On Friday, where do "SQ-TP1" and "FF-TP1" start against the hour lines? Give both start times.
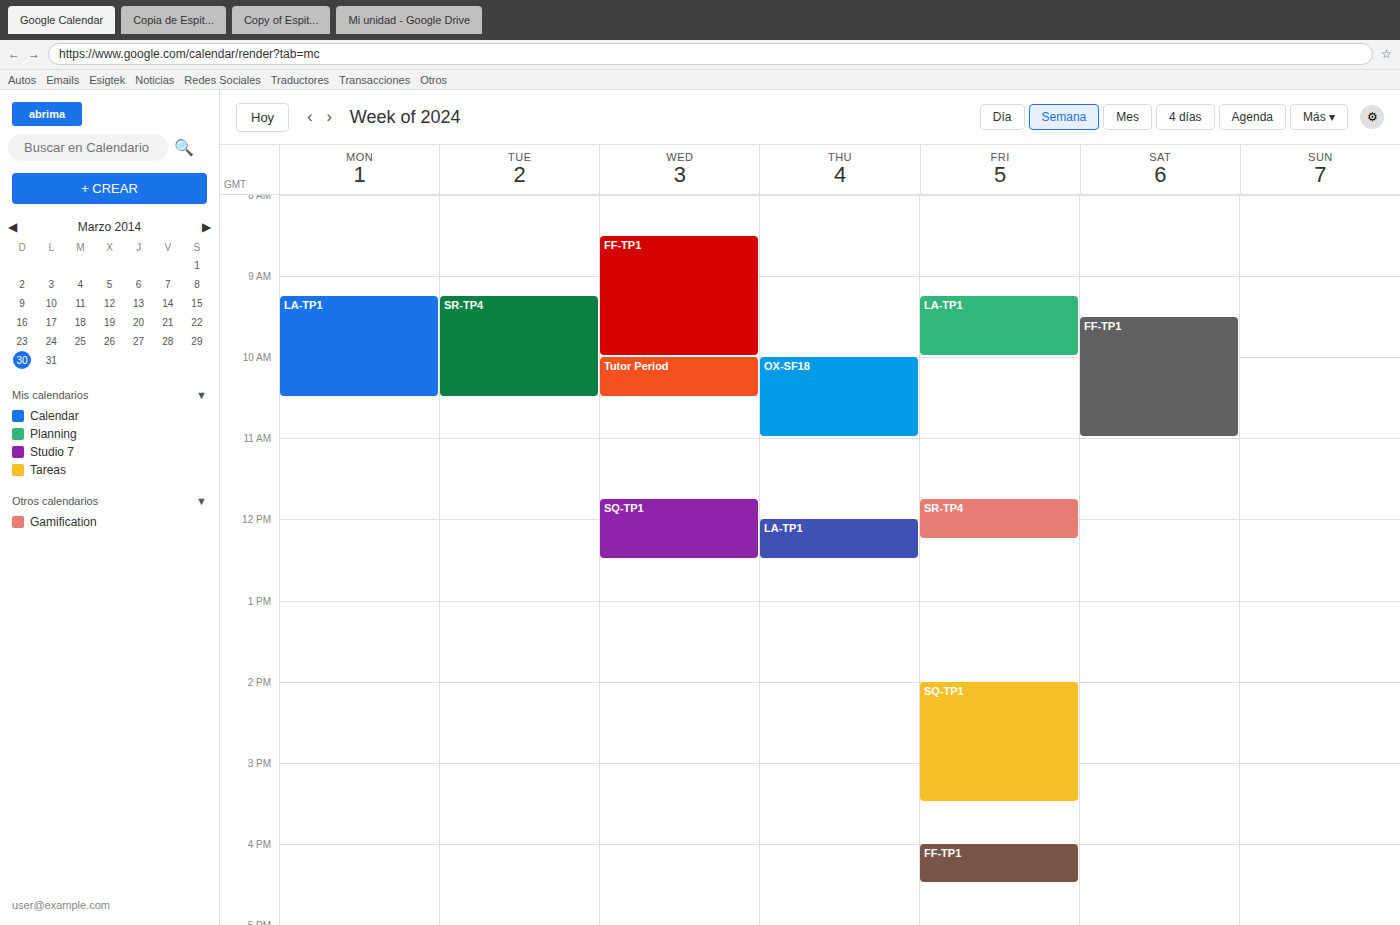
"SQ-TP1": 2:00 PM, exactly on the 2 PM line. "FF-TP1": 4:00 PM, exactly on the 4 PM line.